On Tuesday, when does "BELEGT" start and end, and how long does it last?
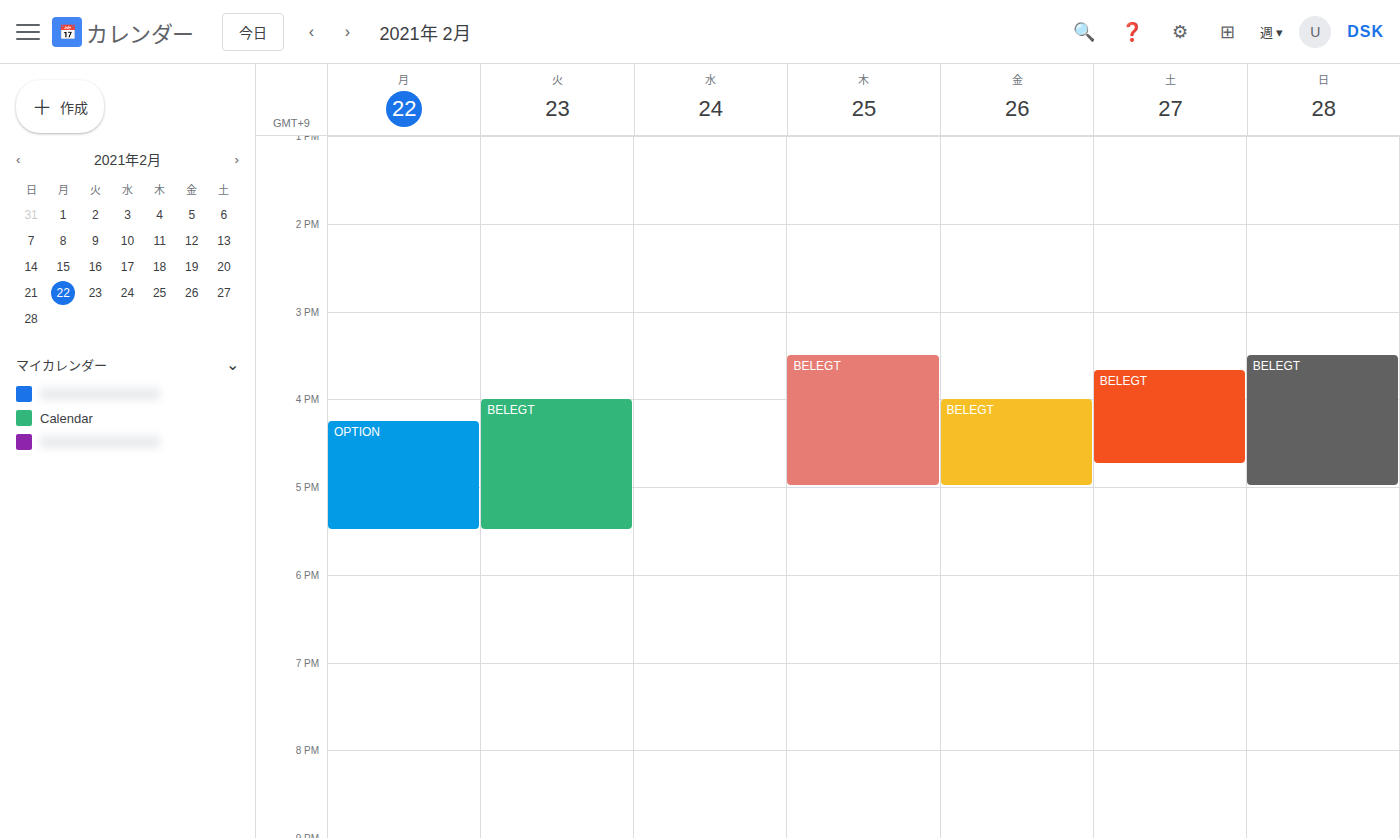
4:00 PM to 5:30 PM, 1 hour 30 minutes